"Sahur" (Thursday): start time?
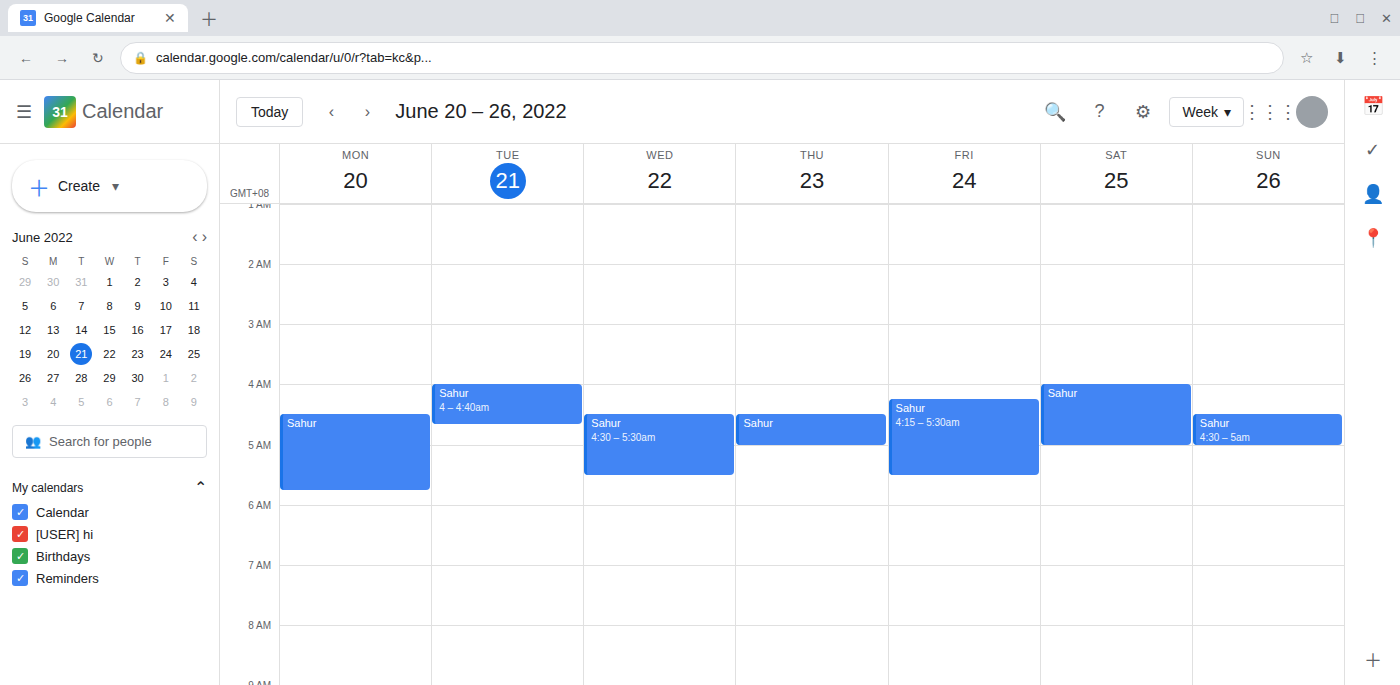
04:30